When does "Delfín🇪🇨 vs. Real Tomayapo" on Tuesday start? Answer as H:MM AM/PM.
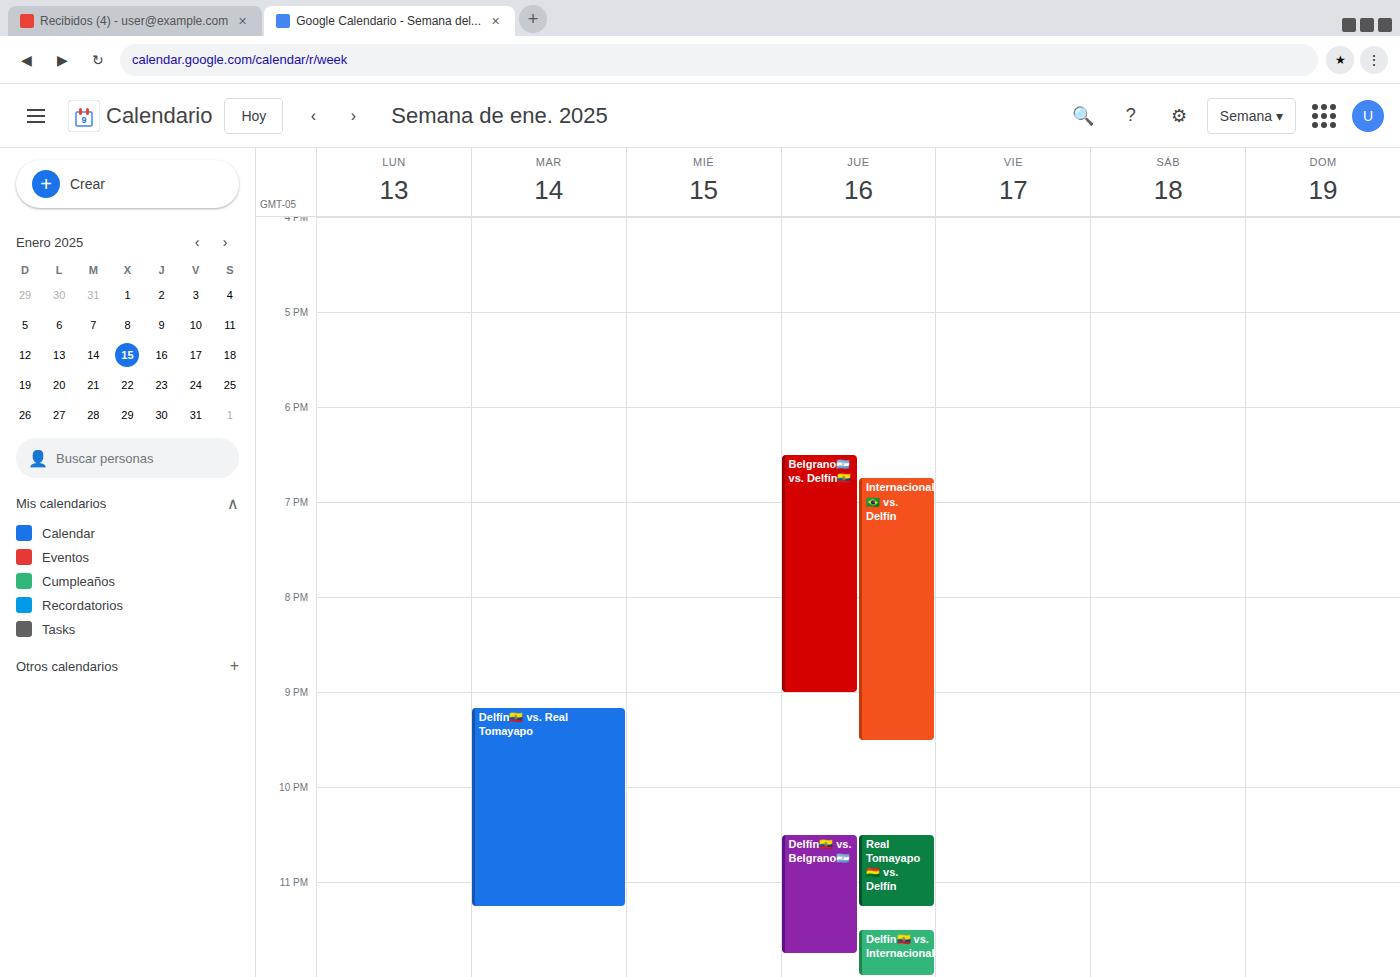
9:10 PM